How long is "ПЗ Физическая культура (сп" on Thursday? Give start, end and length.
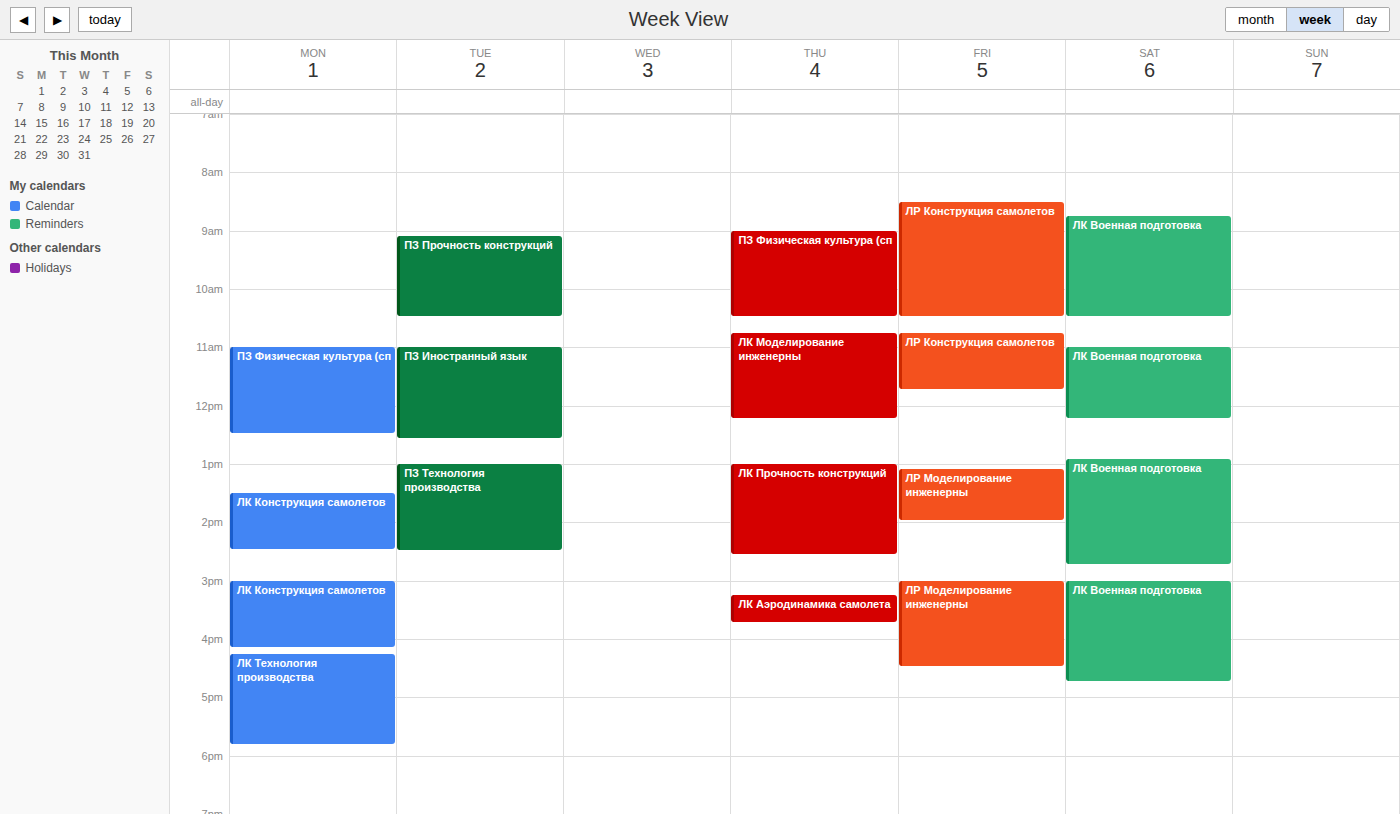
9:00 AM to 10:30 AM, 1 hour 30 minutes